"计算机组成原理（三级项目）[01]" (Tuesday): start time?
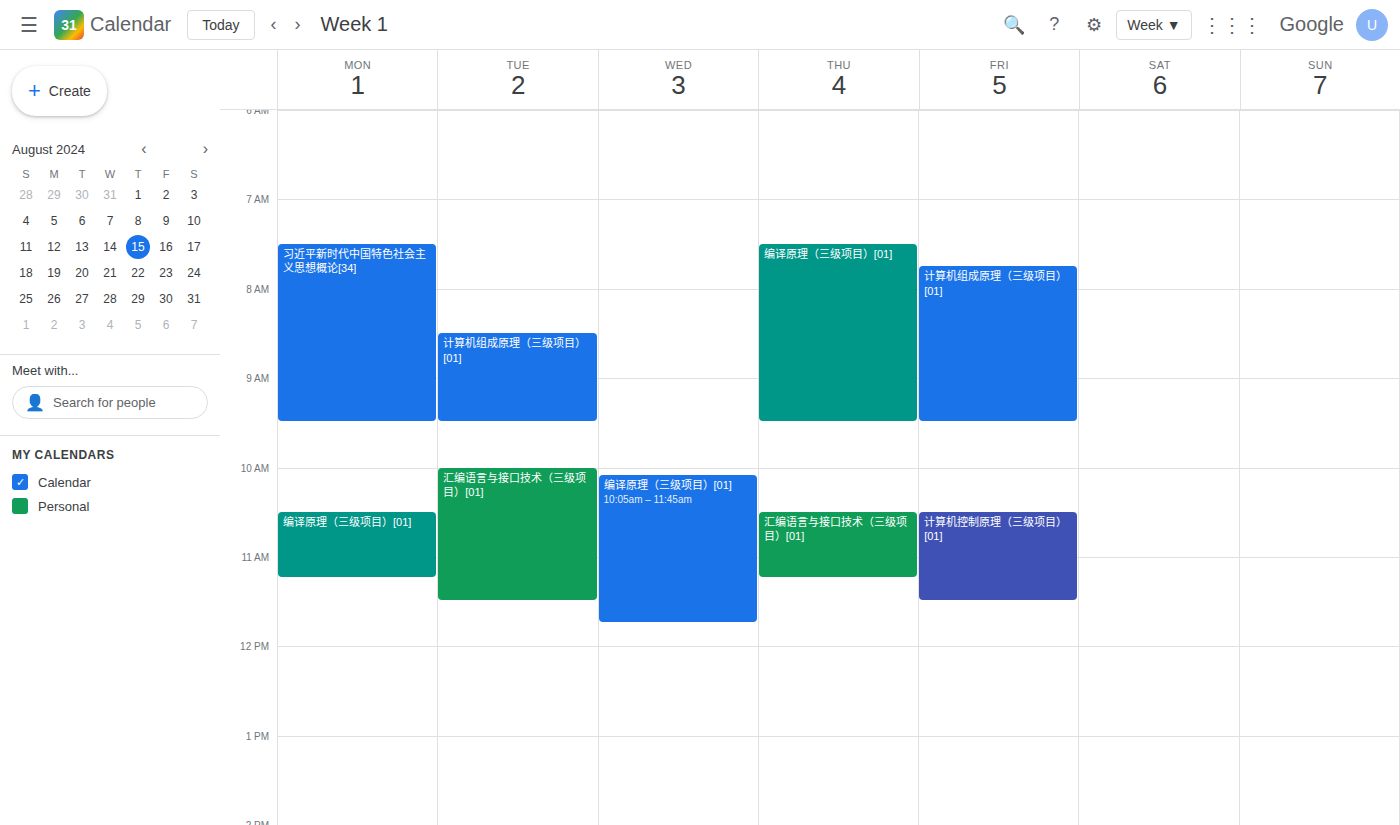
8:30 AM